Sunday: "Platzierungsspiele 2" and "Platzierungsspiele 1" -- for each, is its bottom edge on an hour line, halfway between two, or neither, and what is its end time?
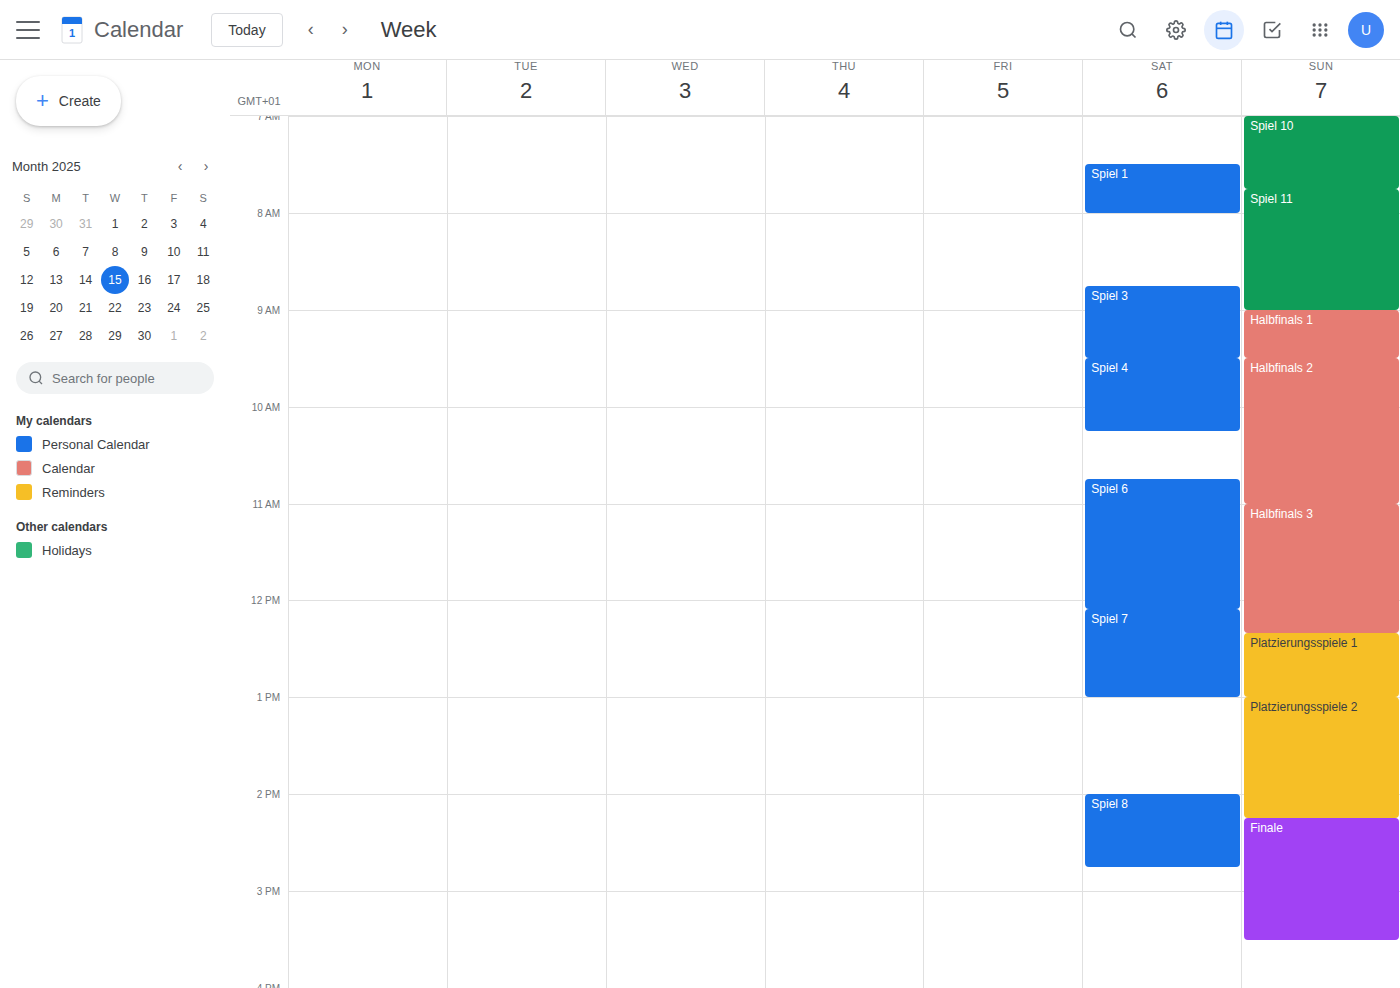
"Platzierungsspiele 2": 2:15 PM, neither: a quarter of the way from the 2 PM line to the 3 PM line. "Platzierungsspiele 1": 1:00 PM, exactly on the 1 PM line.